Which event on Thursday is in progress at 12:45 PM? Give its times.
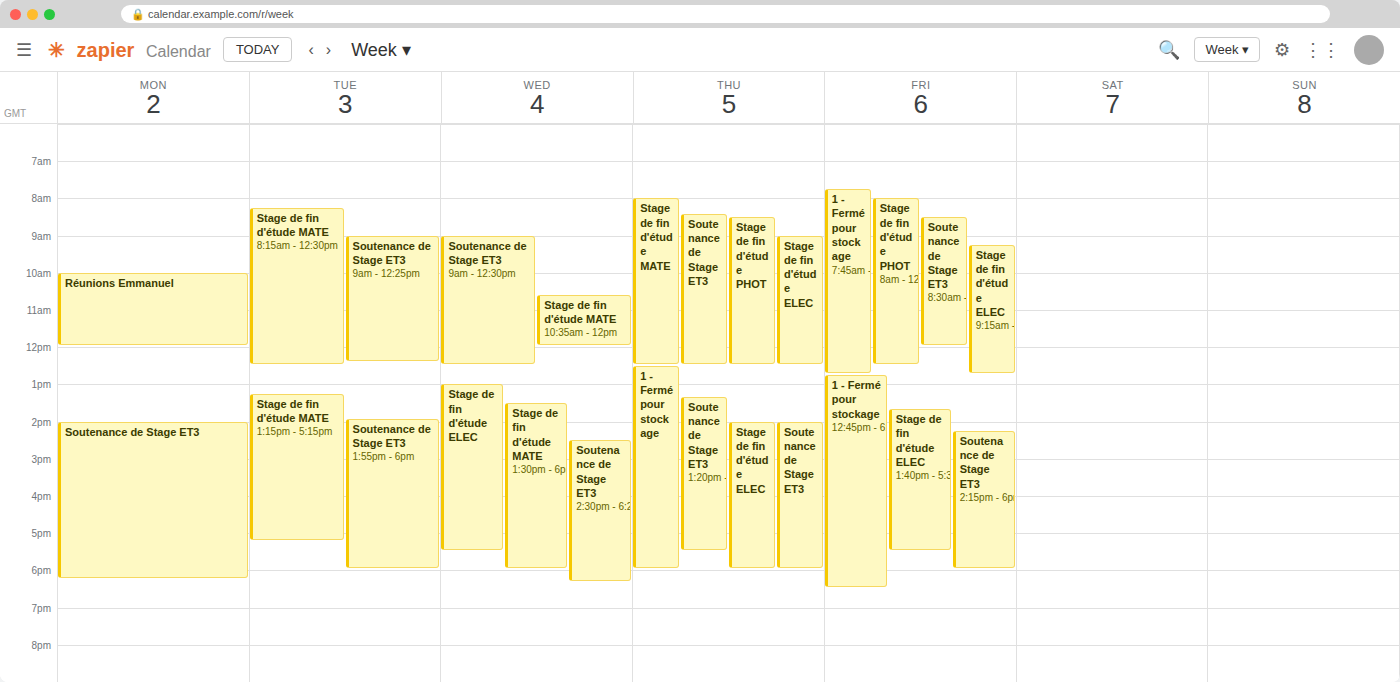
"1 - Fermé pour stockage", 12:30 PM to 6:00 PM